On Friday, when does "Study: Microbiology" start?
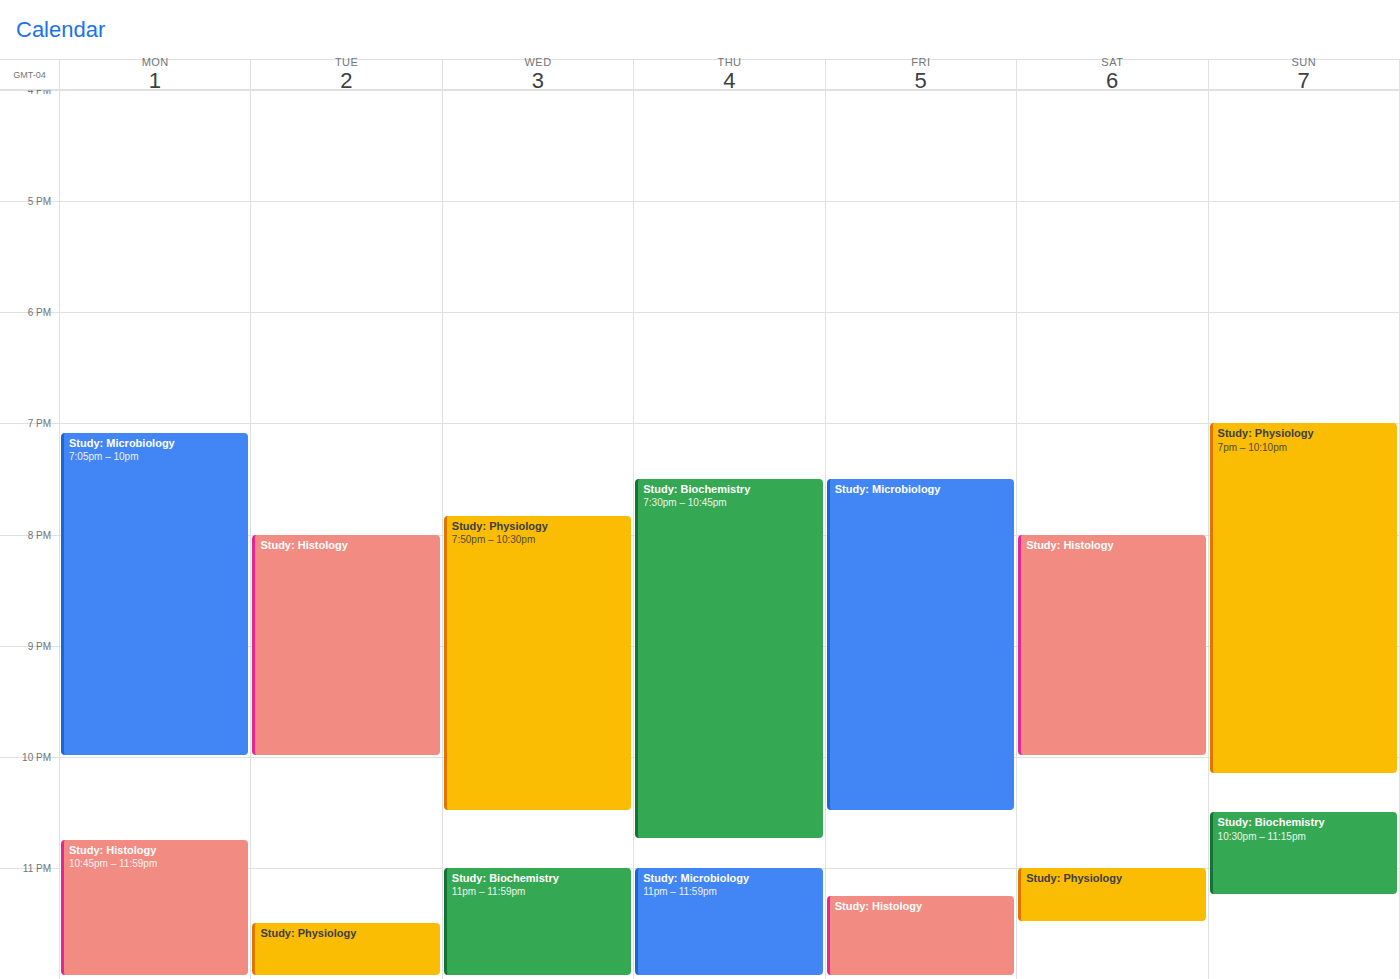
7:30 PM